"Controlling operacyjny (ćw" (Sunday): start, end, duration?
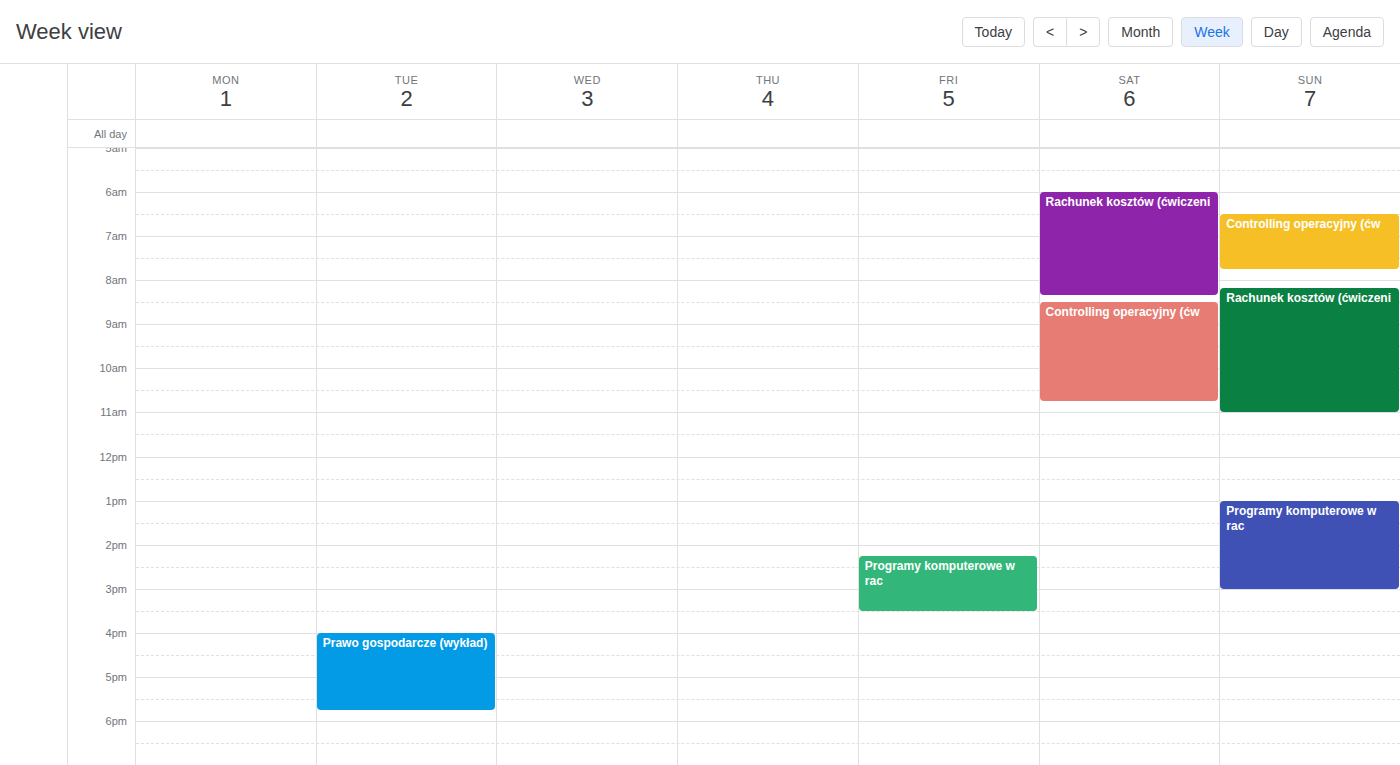
6:30 AM to 7:45 AM, 1 hour 15 minutes